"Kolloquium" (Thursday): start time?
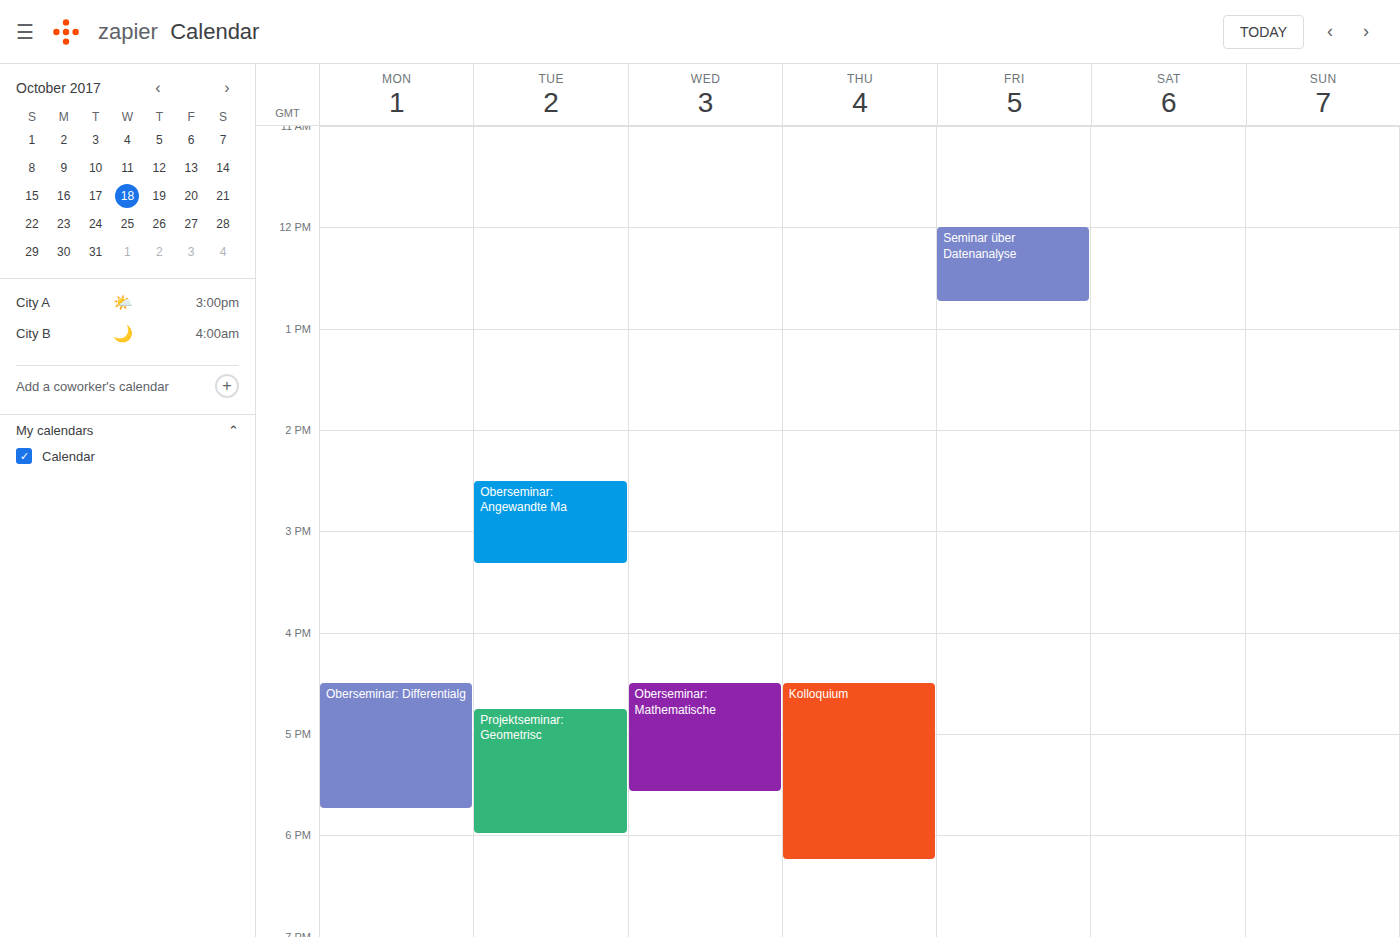
4:30 PM